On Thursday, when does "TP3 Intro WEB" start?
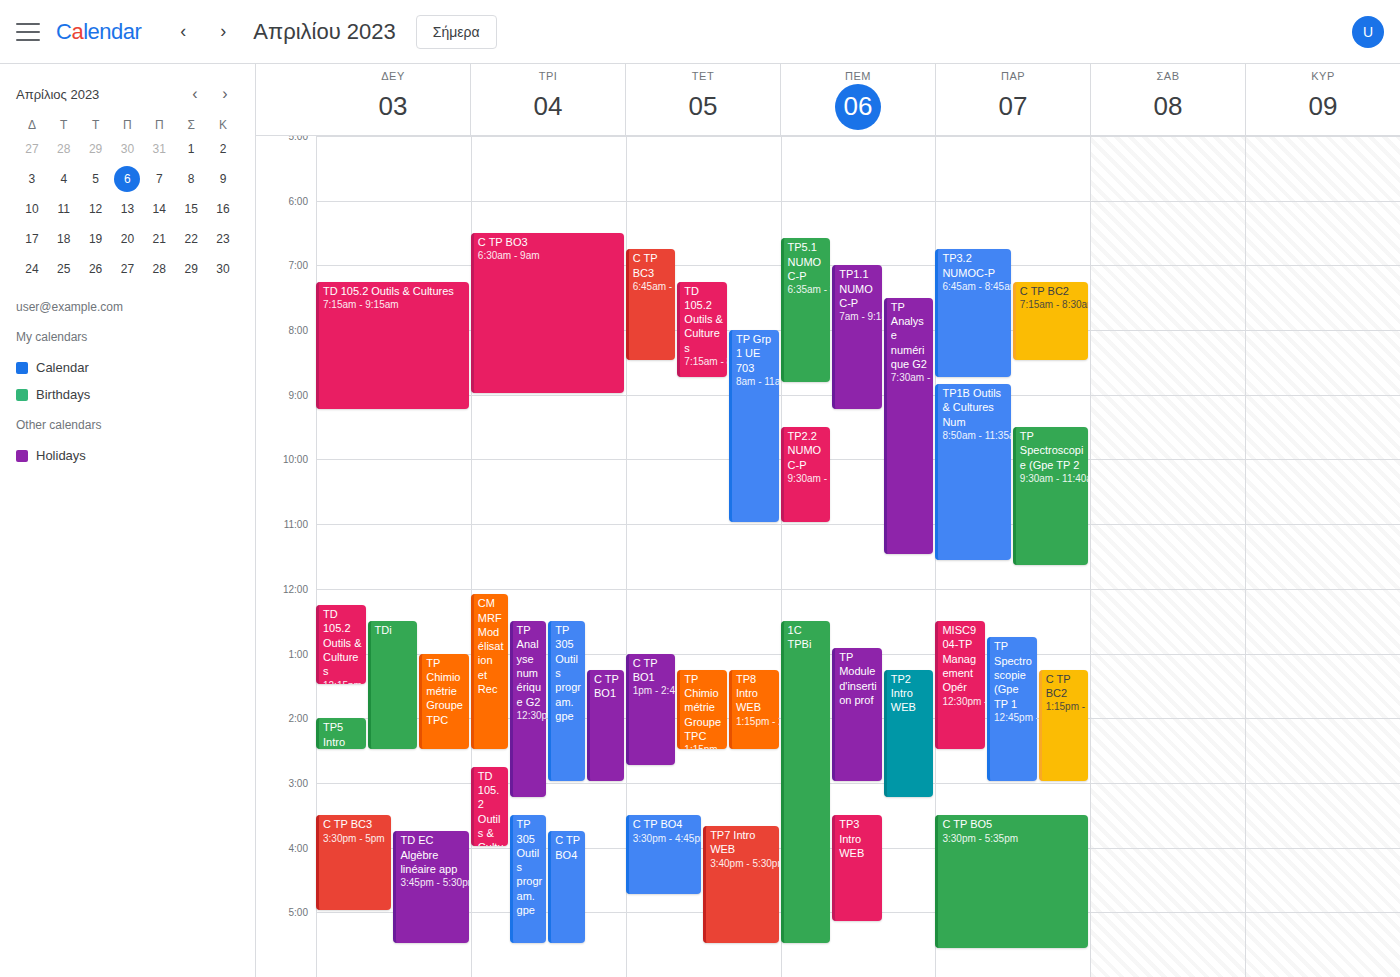
3:30 PM